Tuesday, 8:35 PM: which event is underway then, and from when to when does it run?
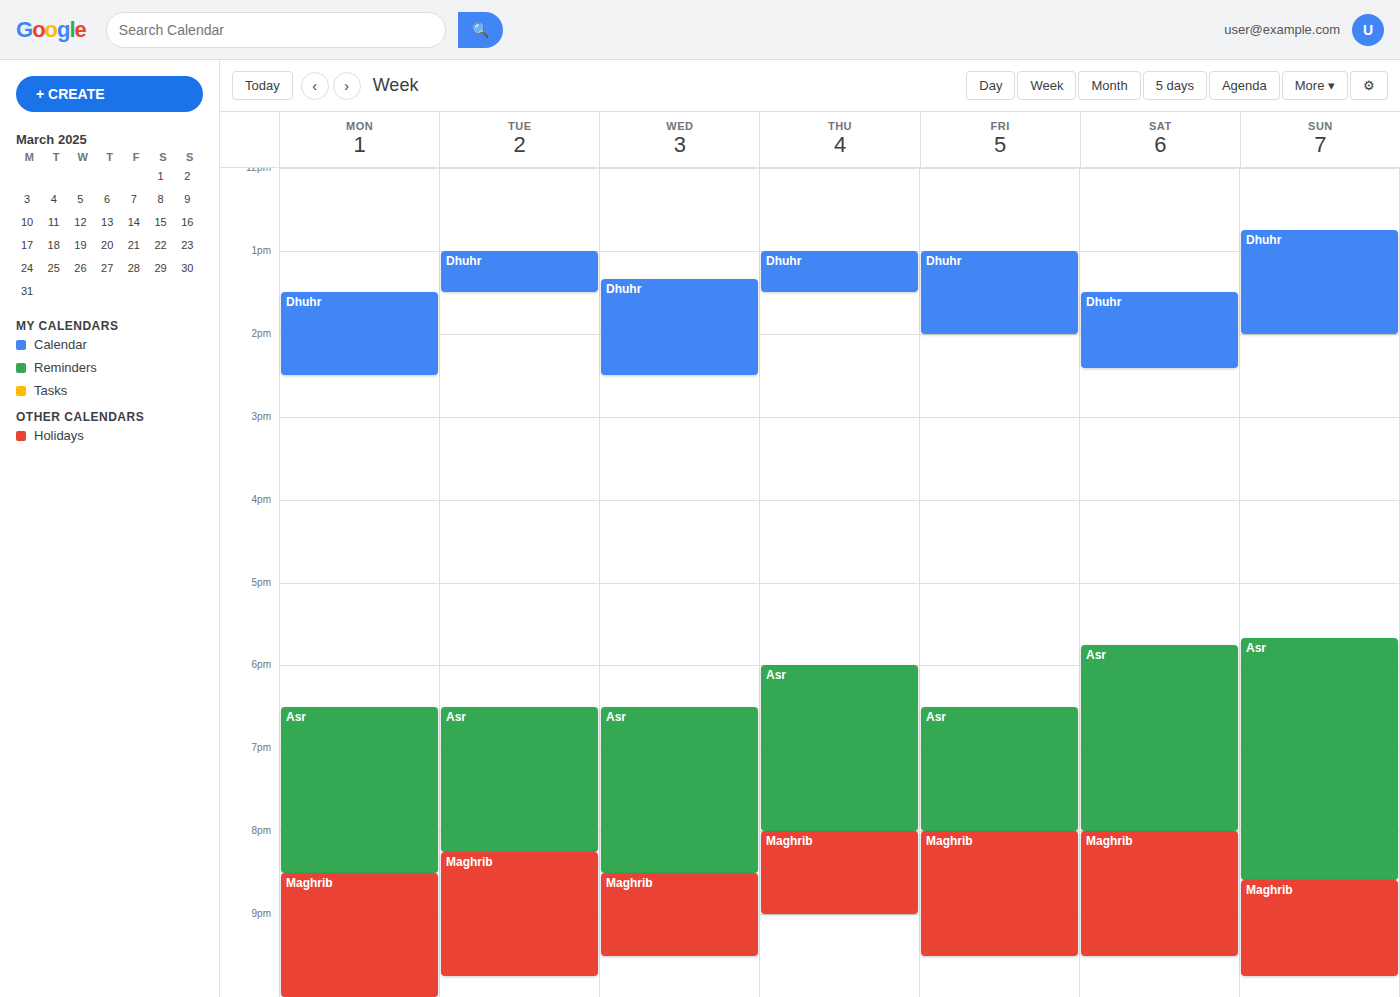
"Maghrib", 8:15 PM to 9:45 PM